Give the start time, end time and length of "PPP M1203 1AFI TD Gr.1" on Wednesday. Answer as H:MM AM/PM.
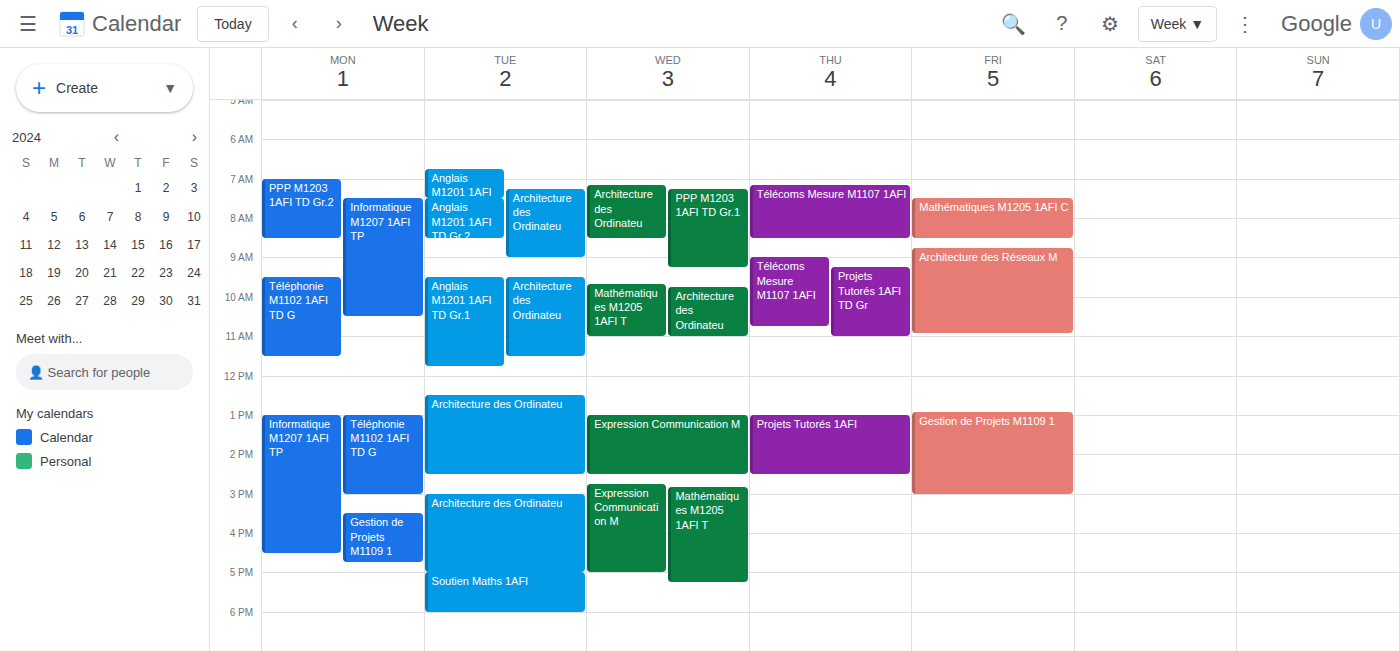
7:15 AM to 9:15 AM, 2 hours